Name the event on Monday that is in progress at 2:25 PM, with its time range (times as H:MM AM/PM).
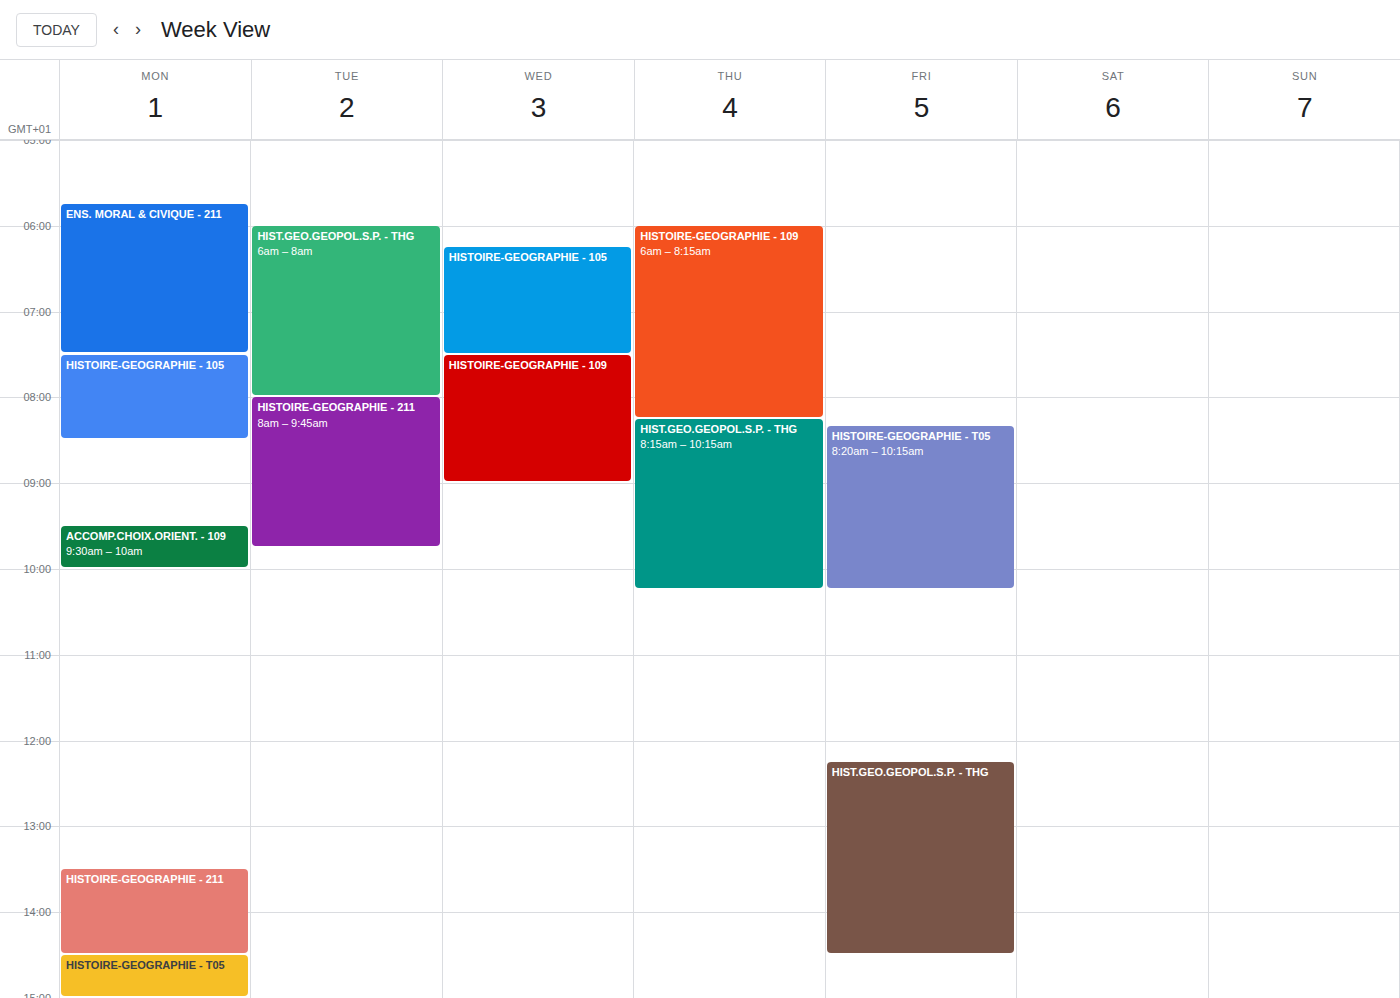
"HISTOIRE-GEOGRAPHIE - 211", 1:30 PM to 2:30 PM